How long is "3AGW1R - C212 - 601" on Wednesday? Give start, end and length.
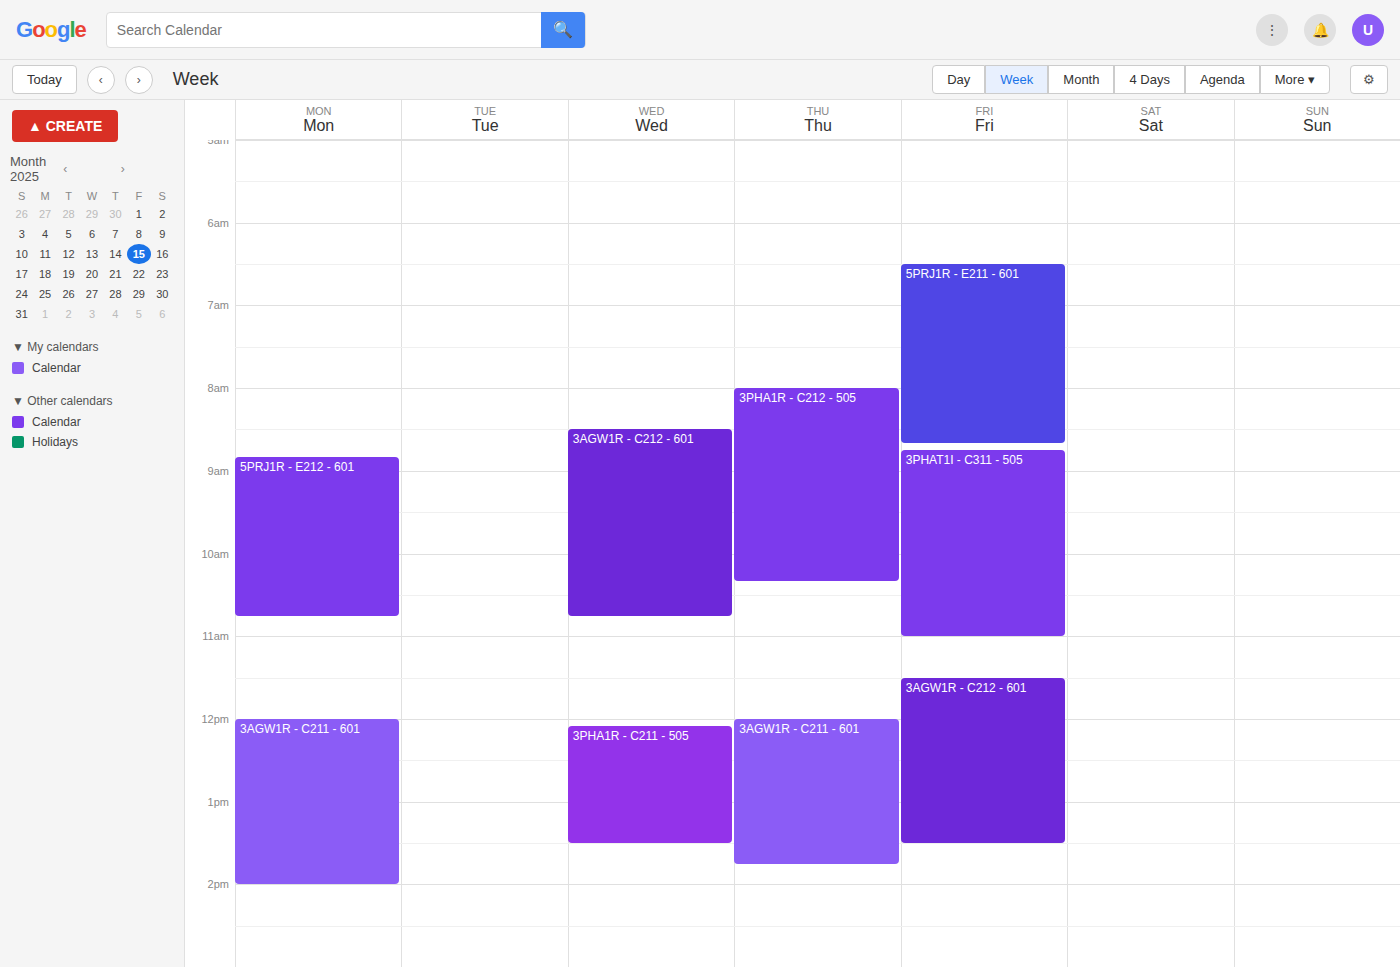
08:30 to 10:45, 2 hours 15 minutes